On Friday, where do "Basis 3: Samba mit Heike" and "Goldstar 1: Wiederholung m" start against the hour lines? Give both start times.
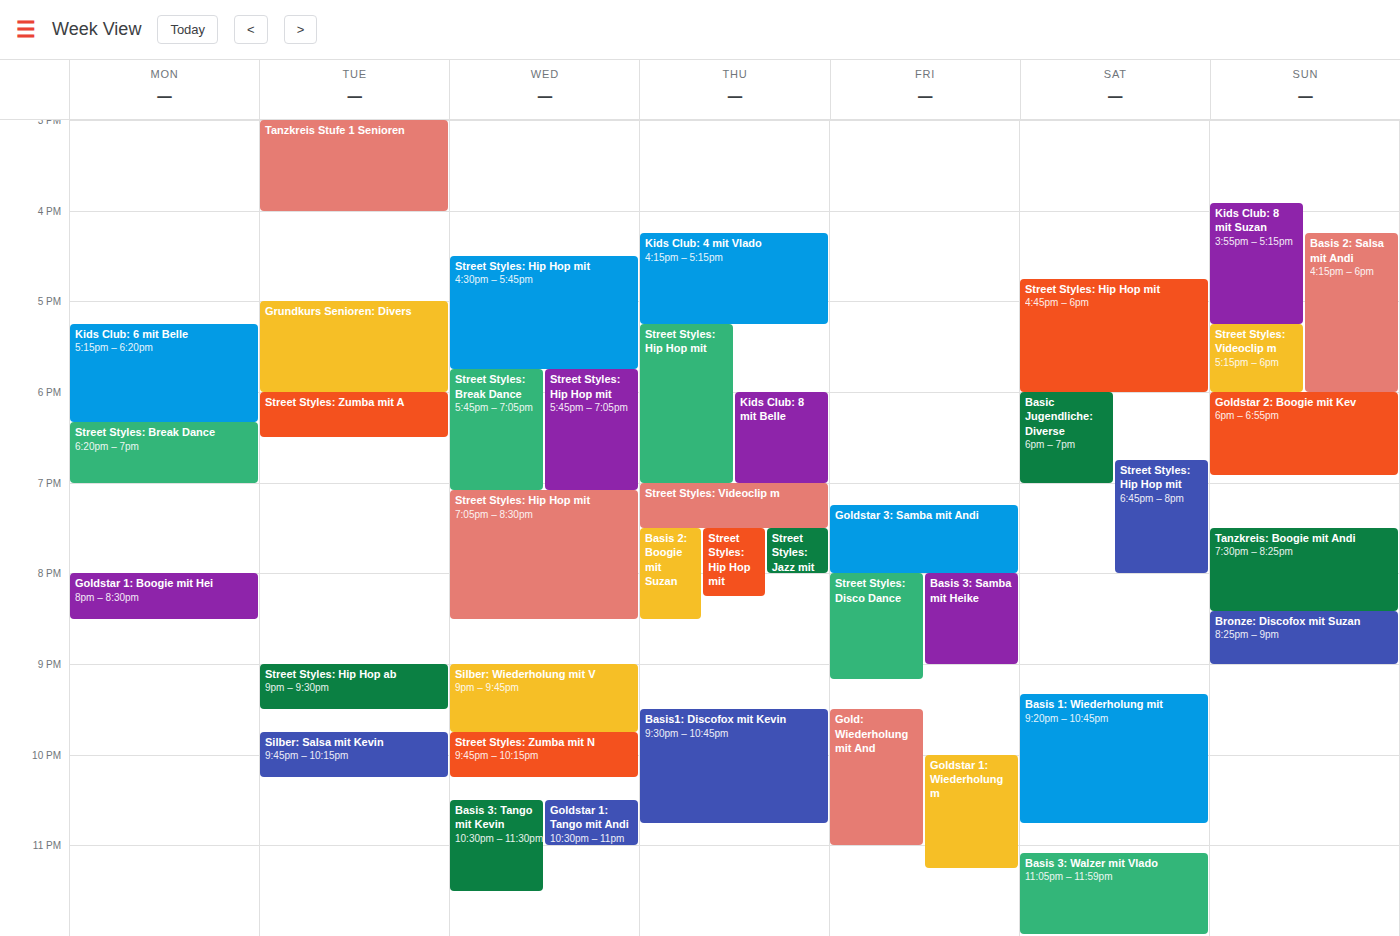
"Basis 3: Samba mit Heike": 8:00 PM, exactly on the 8 PM line. "Goldstar 1: Wiederholung m": 10:00 PM, exactly on the 10 PM line.